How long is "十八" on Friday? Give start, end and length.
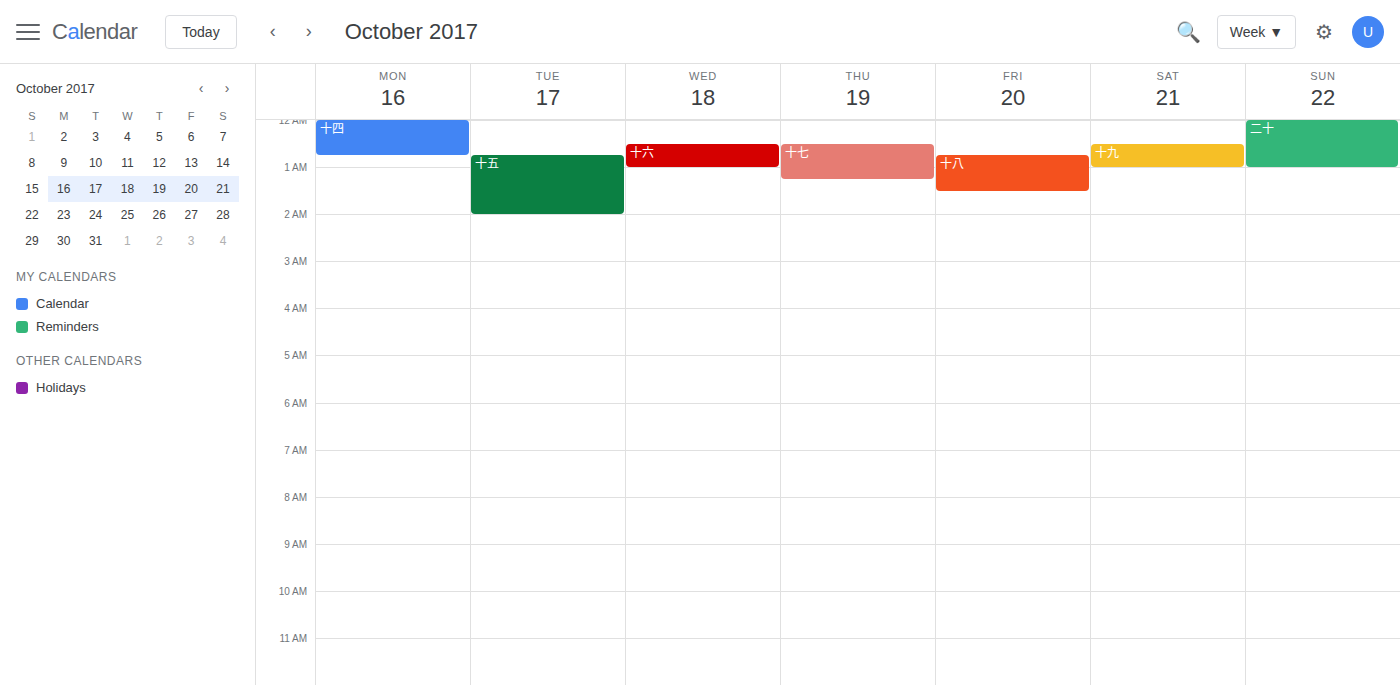
12:45 AM to 1:30 AM, 45 minutes